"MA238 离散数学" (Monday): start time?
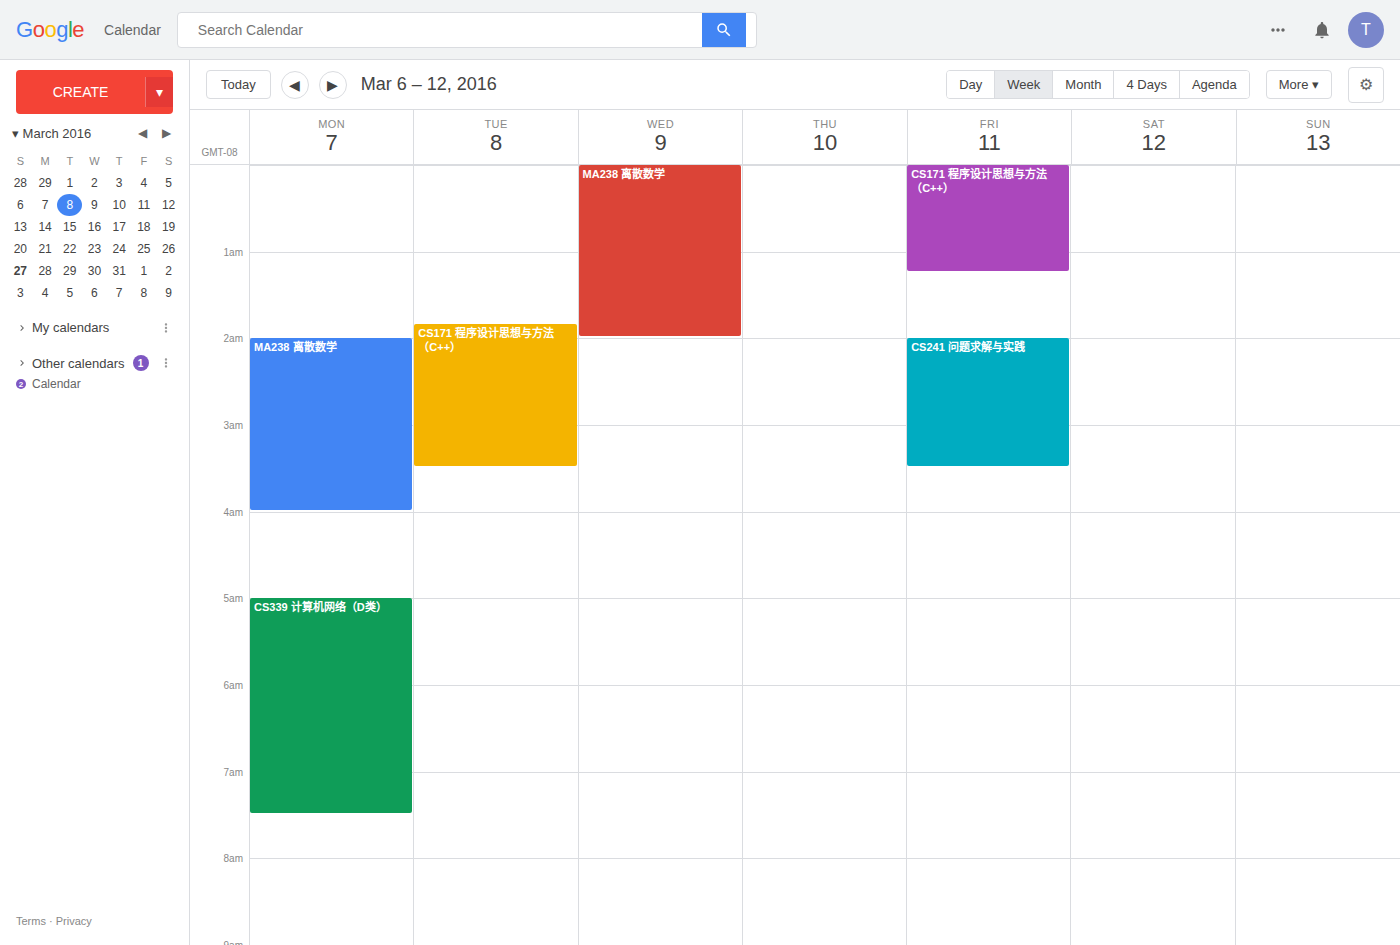
2:00 AM